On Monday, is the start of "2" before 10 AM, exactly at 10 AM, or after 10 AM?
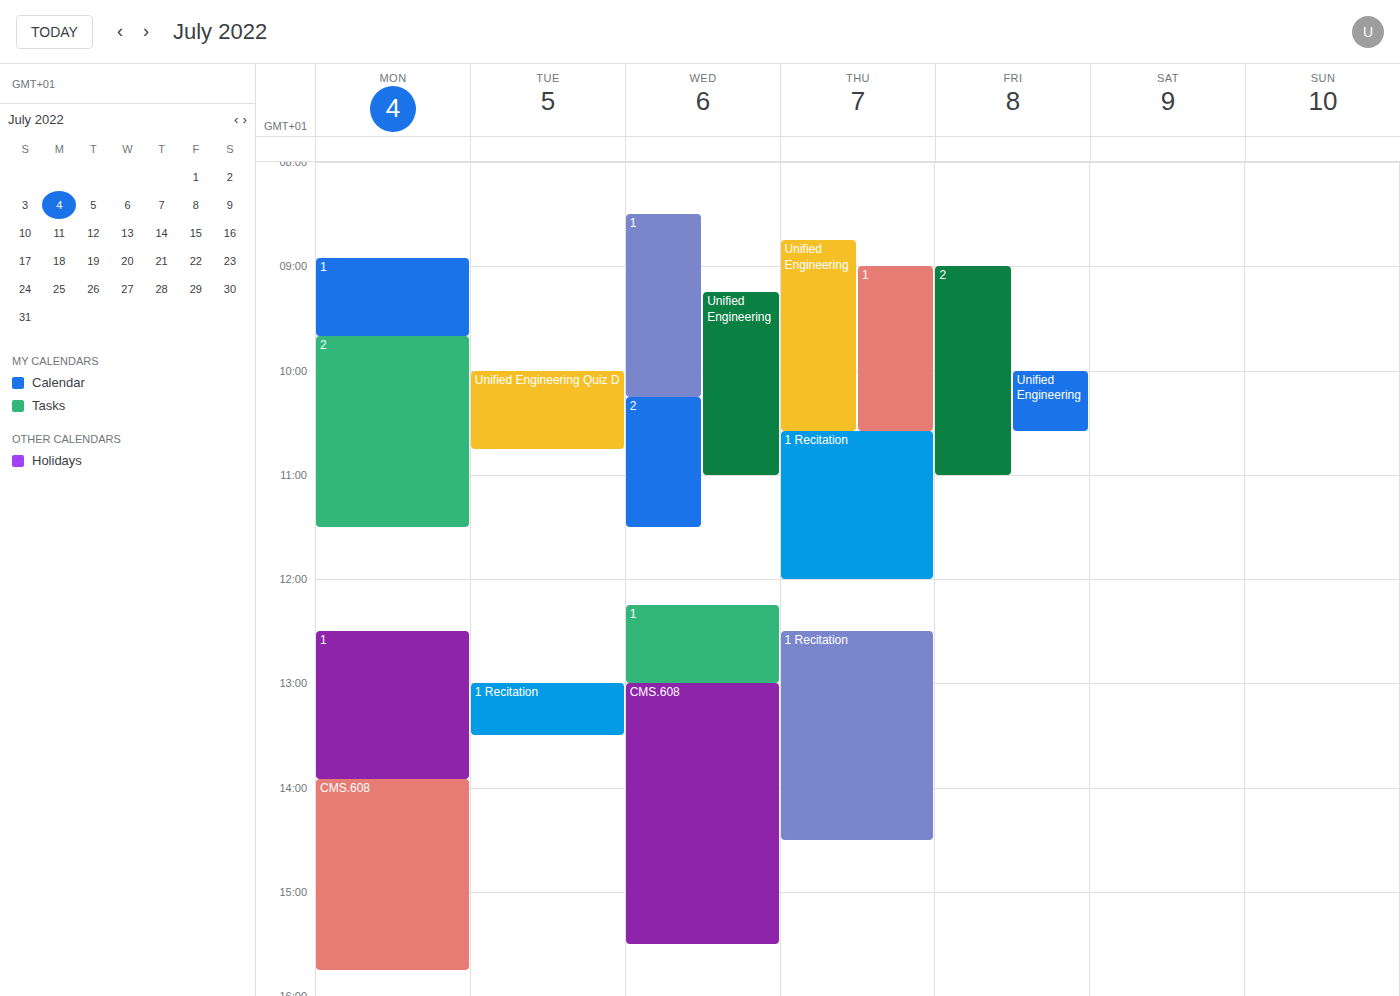
9:40 AM -- before 10 AM, 20 minutes above the 10 AM line.